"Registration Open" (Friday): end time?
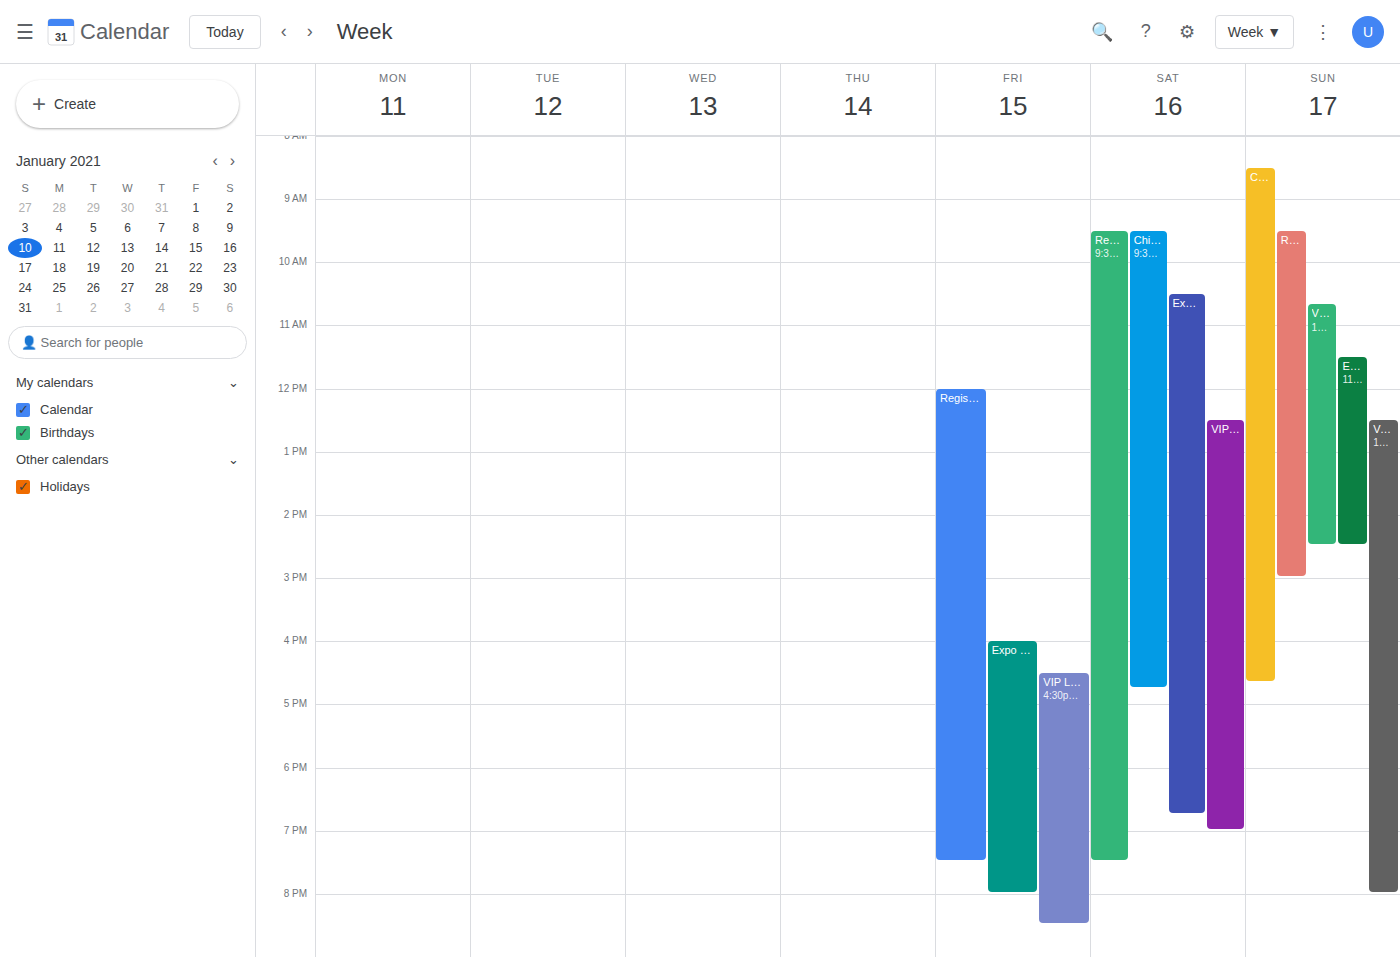
7:30 PM